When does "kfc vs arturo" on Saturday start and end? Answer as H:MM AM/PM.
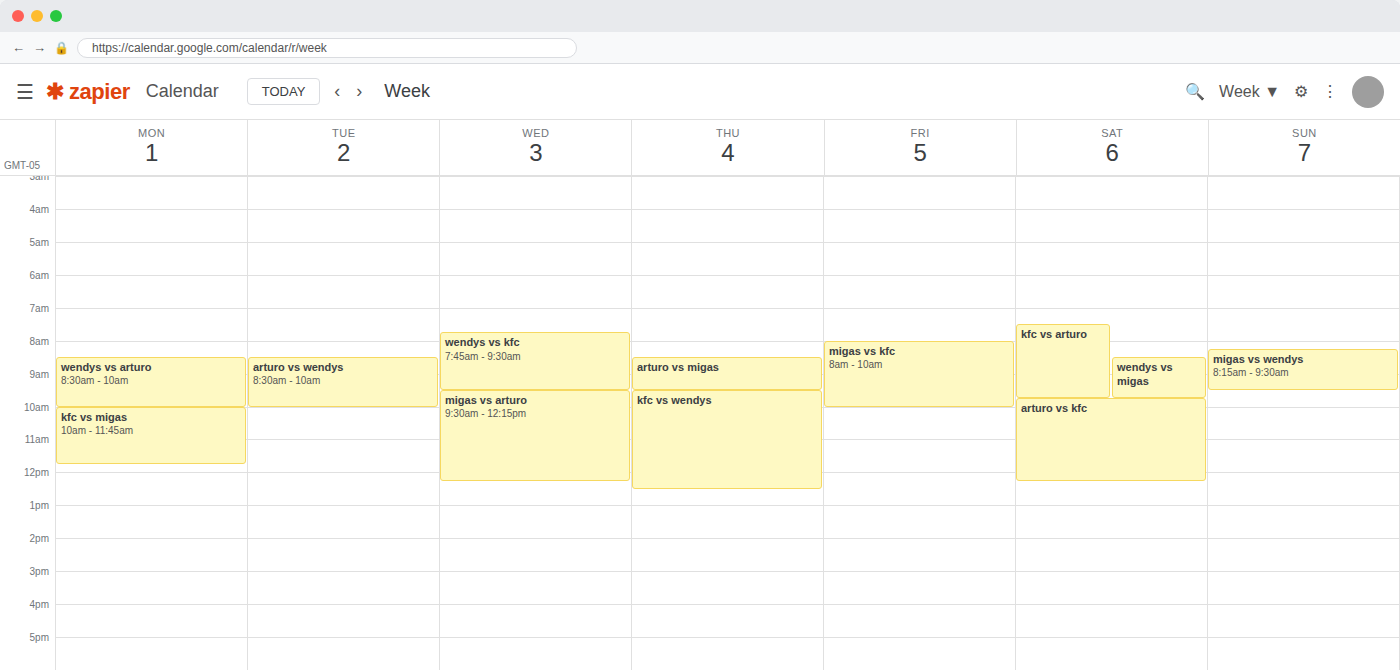
7:30 AM to 9:45 AM